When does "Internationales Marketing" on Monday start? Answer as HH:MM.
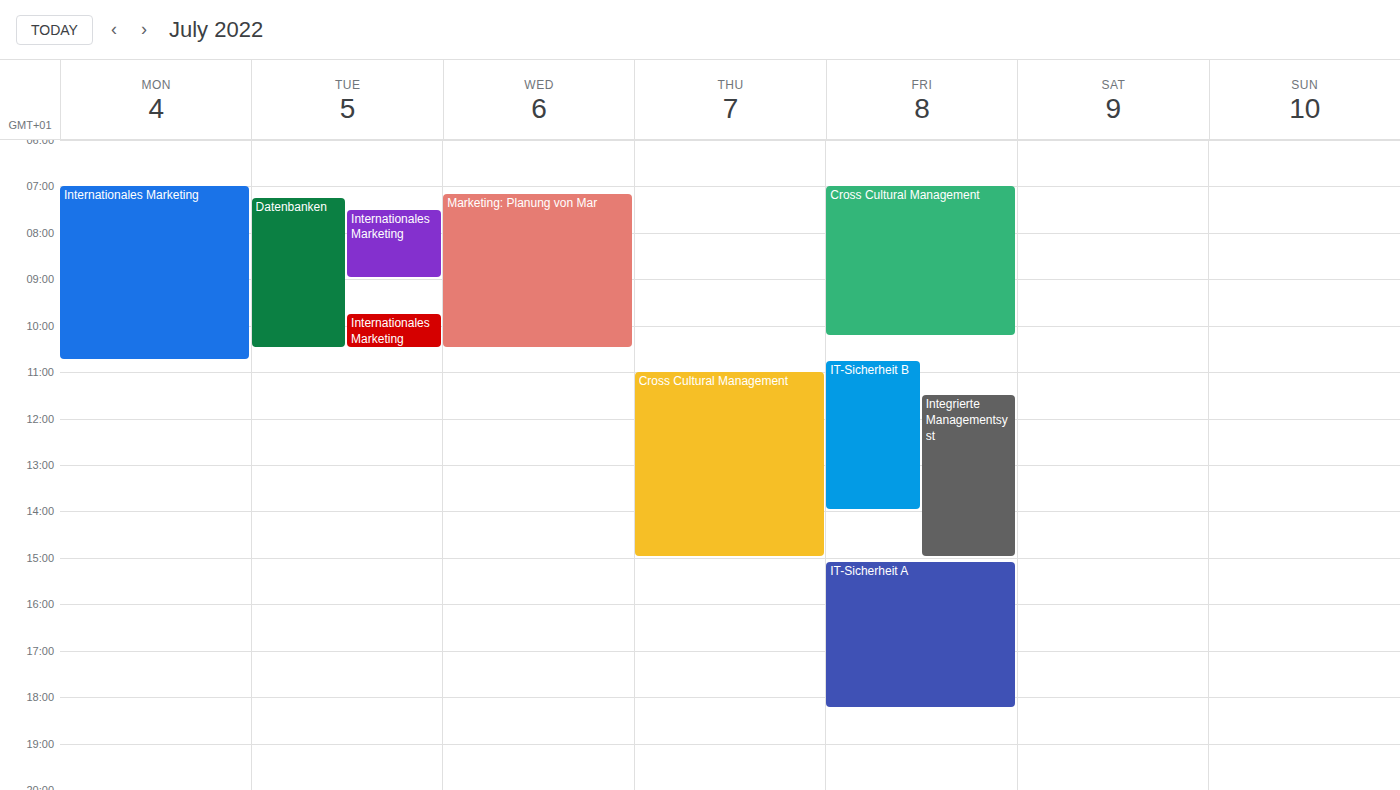
07:00